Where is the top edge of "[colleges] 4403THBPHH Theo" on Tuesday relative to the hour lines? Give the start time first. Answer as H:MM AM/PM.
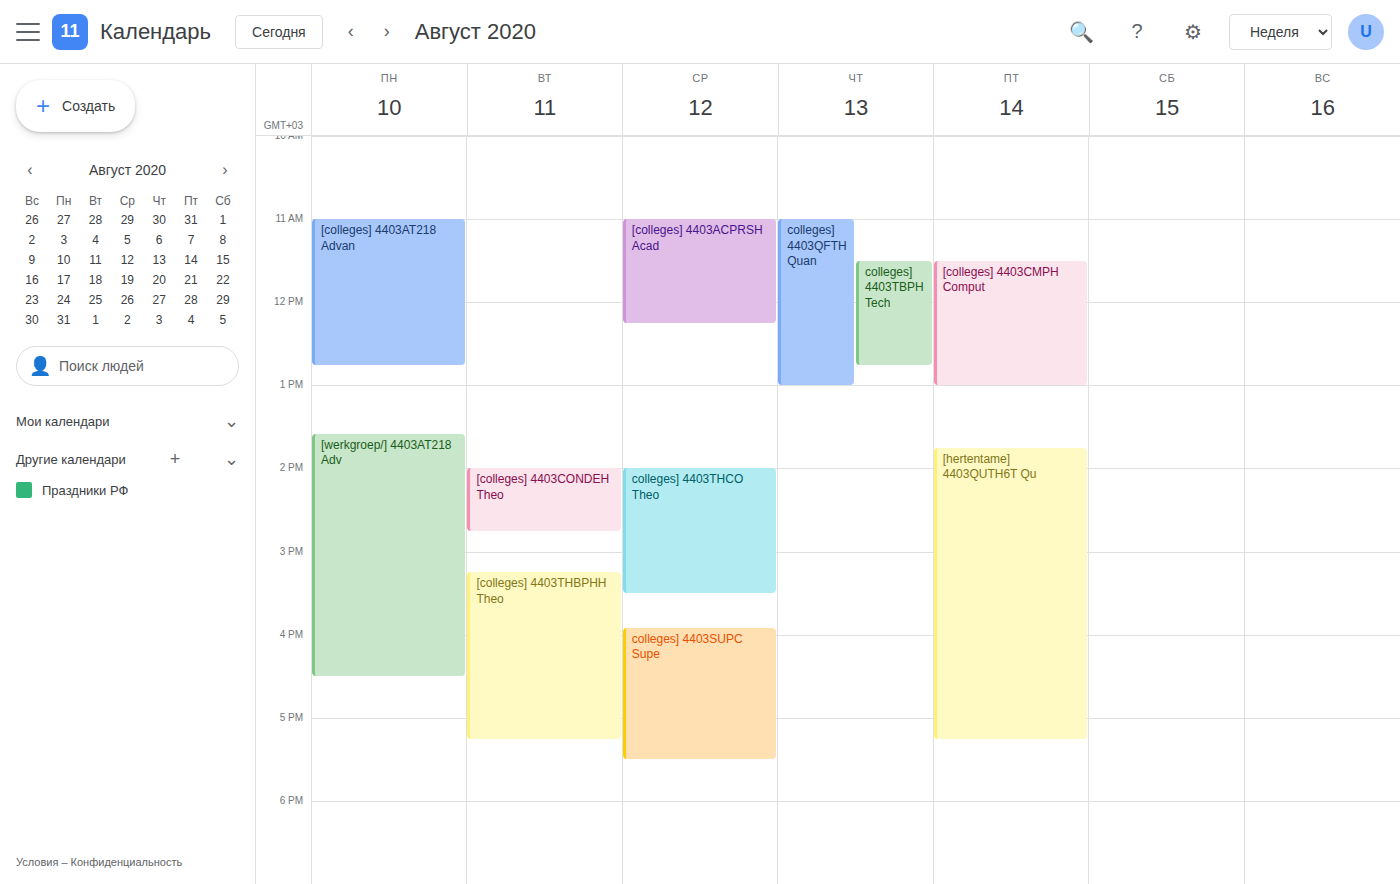
3:15 PM -- neither: a quarter of the way from the 3 PM line to the 4 PM line.